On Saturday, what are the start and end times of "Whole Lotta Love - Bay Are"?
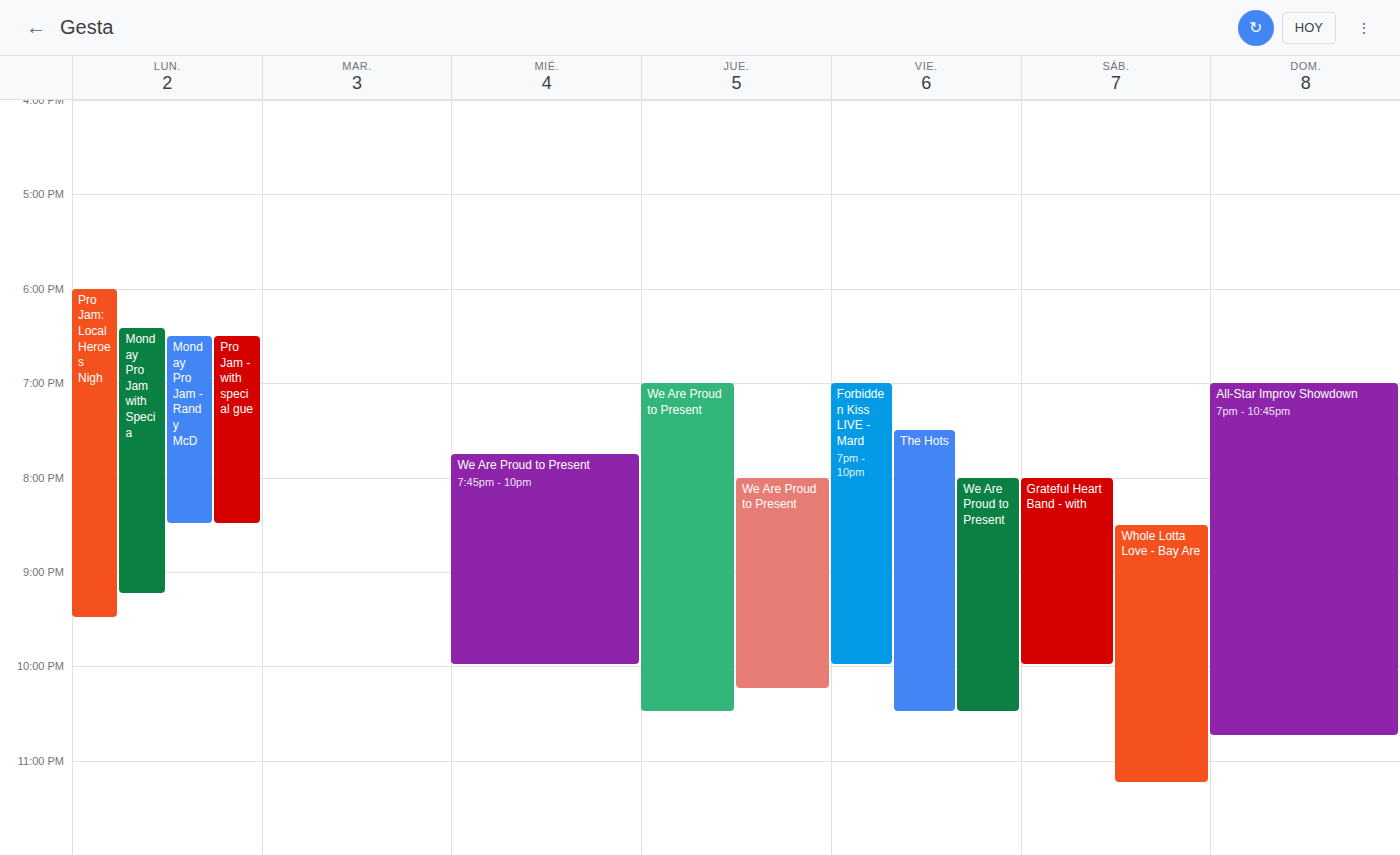
8:30 PM to 11:15 PM